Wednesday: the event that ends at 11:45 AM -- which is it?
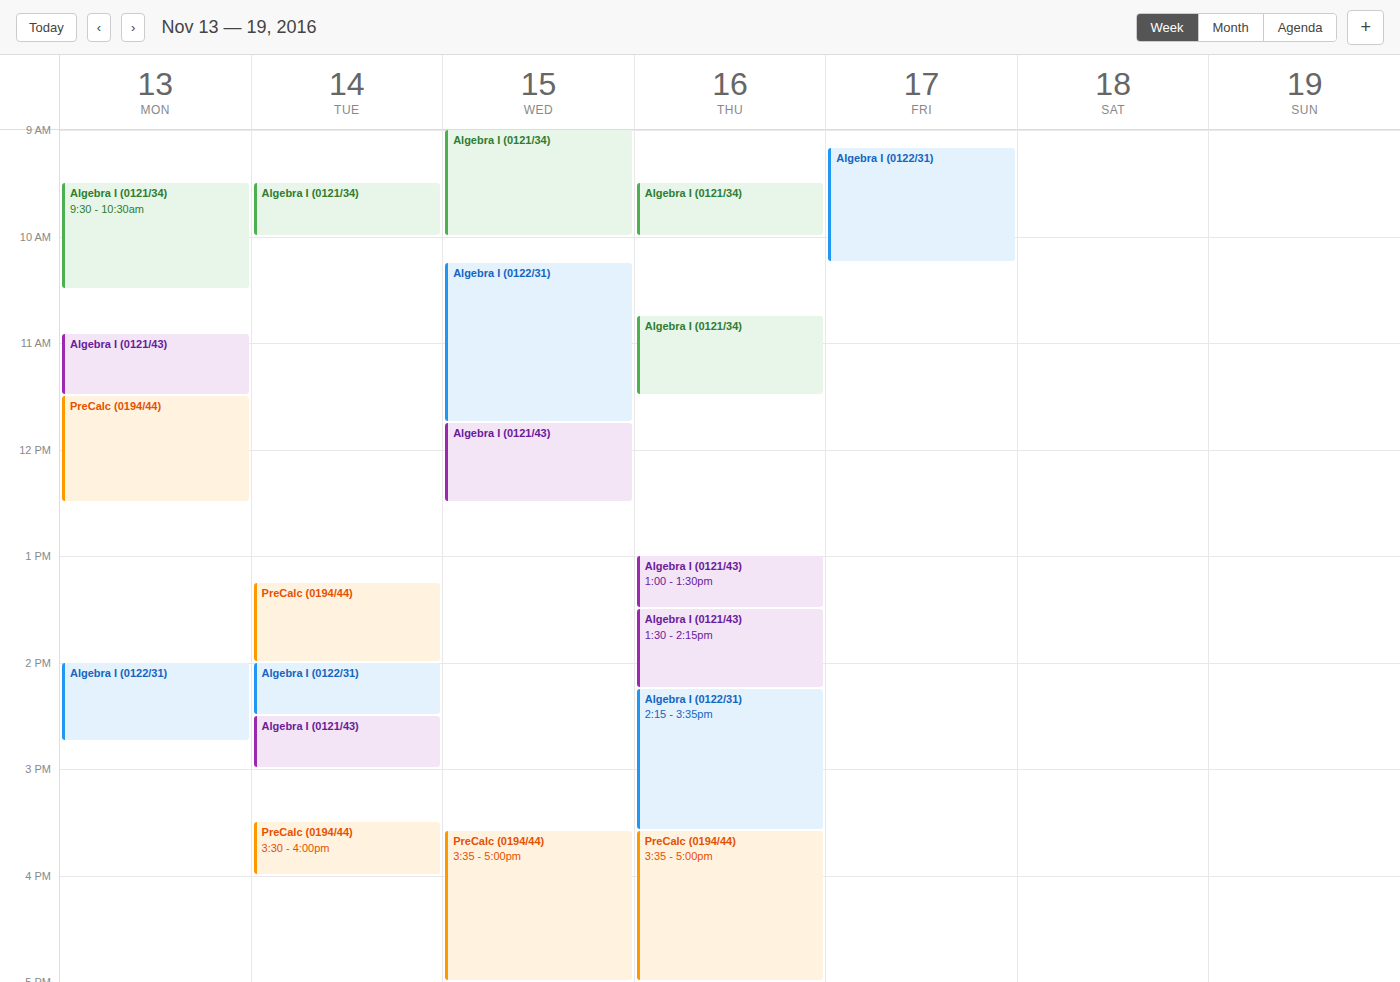
"Algebra I (0122/31)"